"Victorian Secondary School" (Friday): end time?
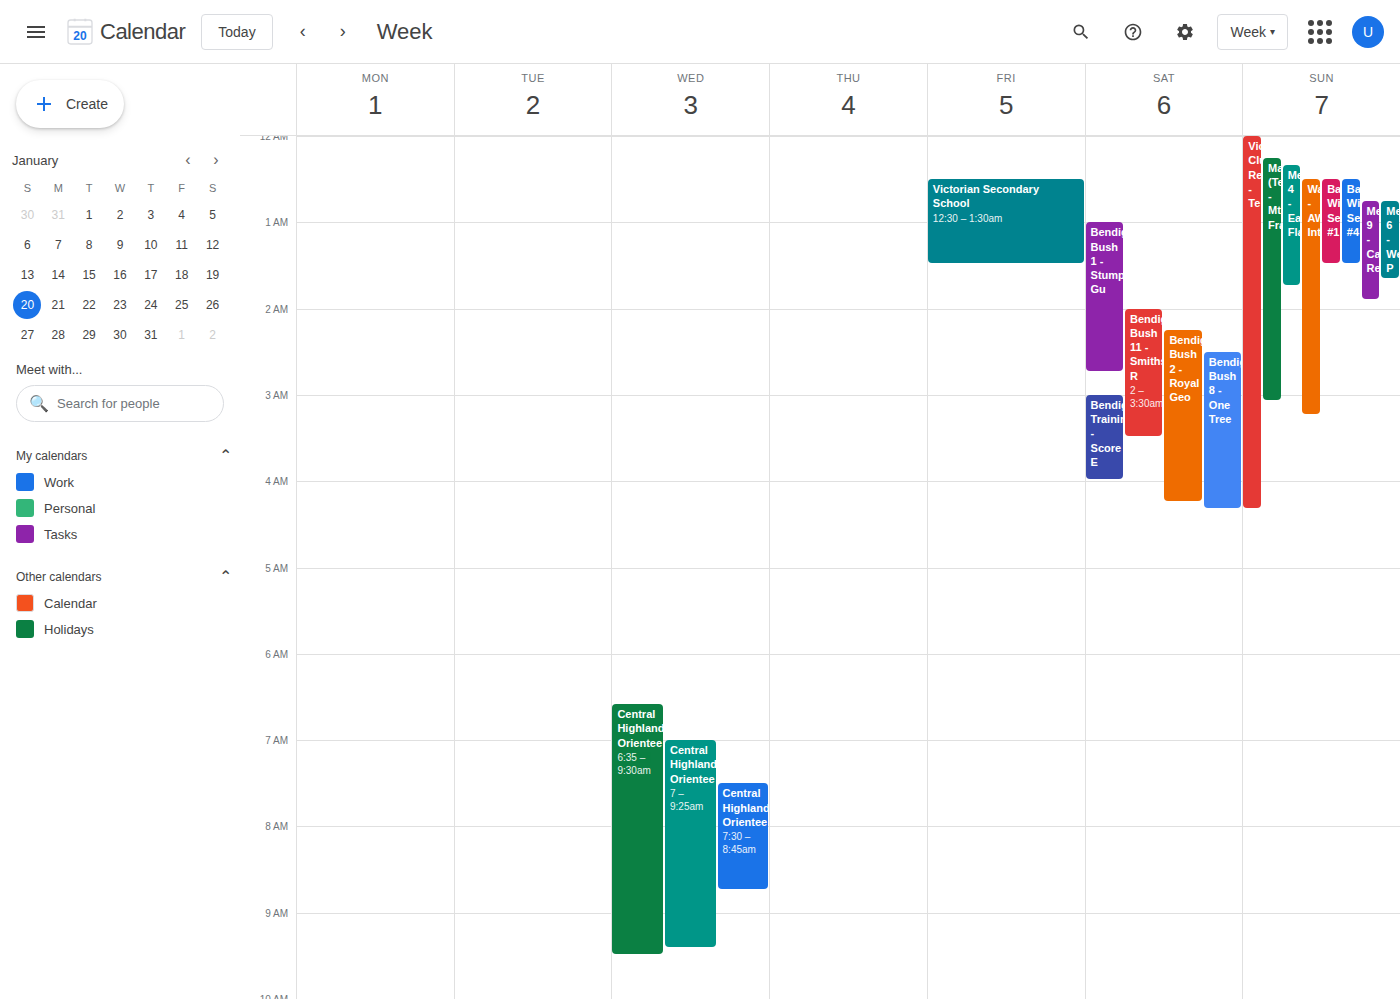
01:30